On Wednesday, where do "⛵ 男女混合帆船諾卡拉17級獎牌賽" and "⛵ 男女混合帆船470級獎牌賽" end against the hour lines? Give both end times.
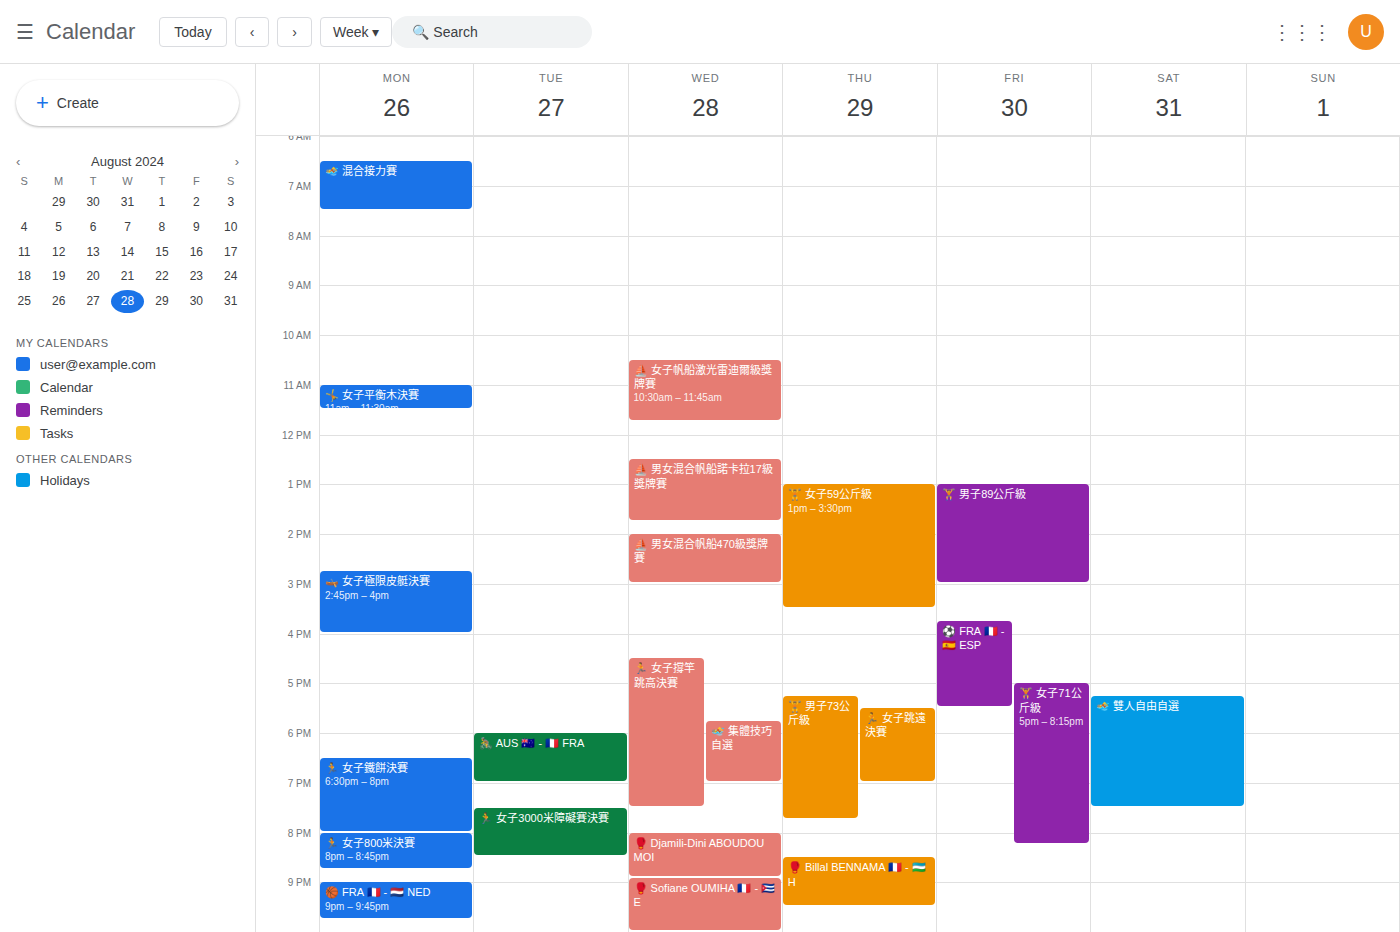
"⛵ 男女混合帆船諾卡拉17級獎牌賽": 1:45 PM, neither: three quarters of the way from the 1 PM line to the 2 PM line. "⛵ 男女混合帆船470級獎牌賽": 3:00 PM, exactly on the 3 PM line.